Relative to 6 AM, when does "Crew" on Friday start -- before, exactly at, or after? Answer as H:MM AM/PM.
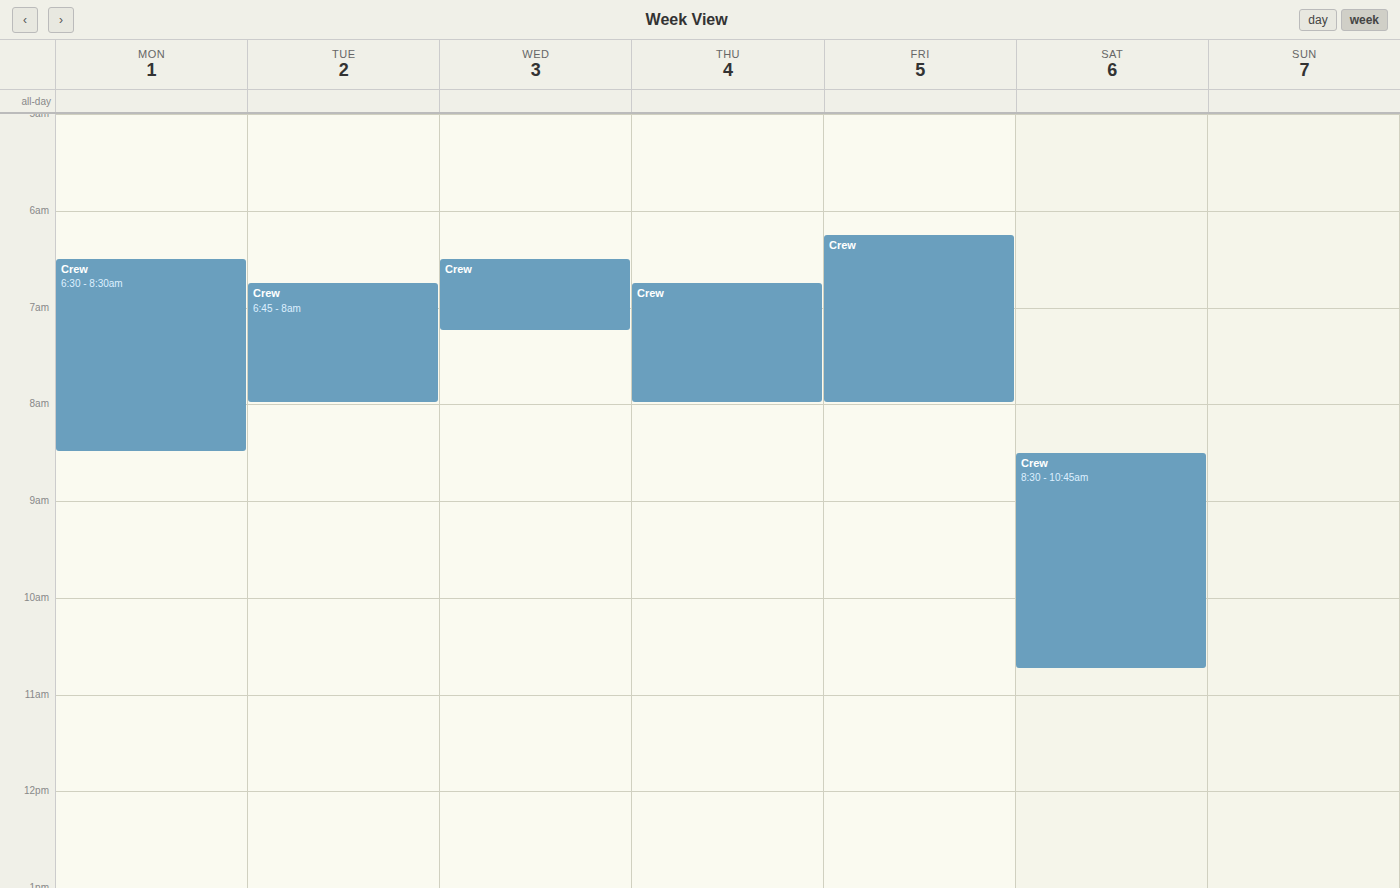
6:15 AM -- after 6 AM, 15 minutes below the 6 AM line.